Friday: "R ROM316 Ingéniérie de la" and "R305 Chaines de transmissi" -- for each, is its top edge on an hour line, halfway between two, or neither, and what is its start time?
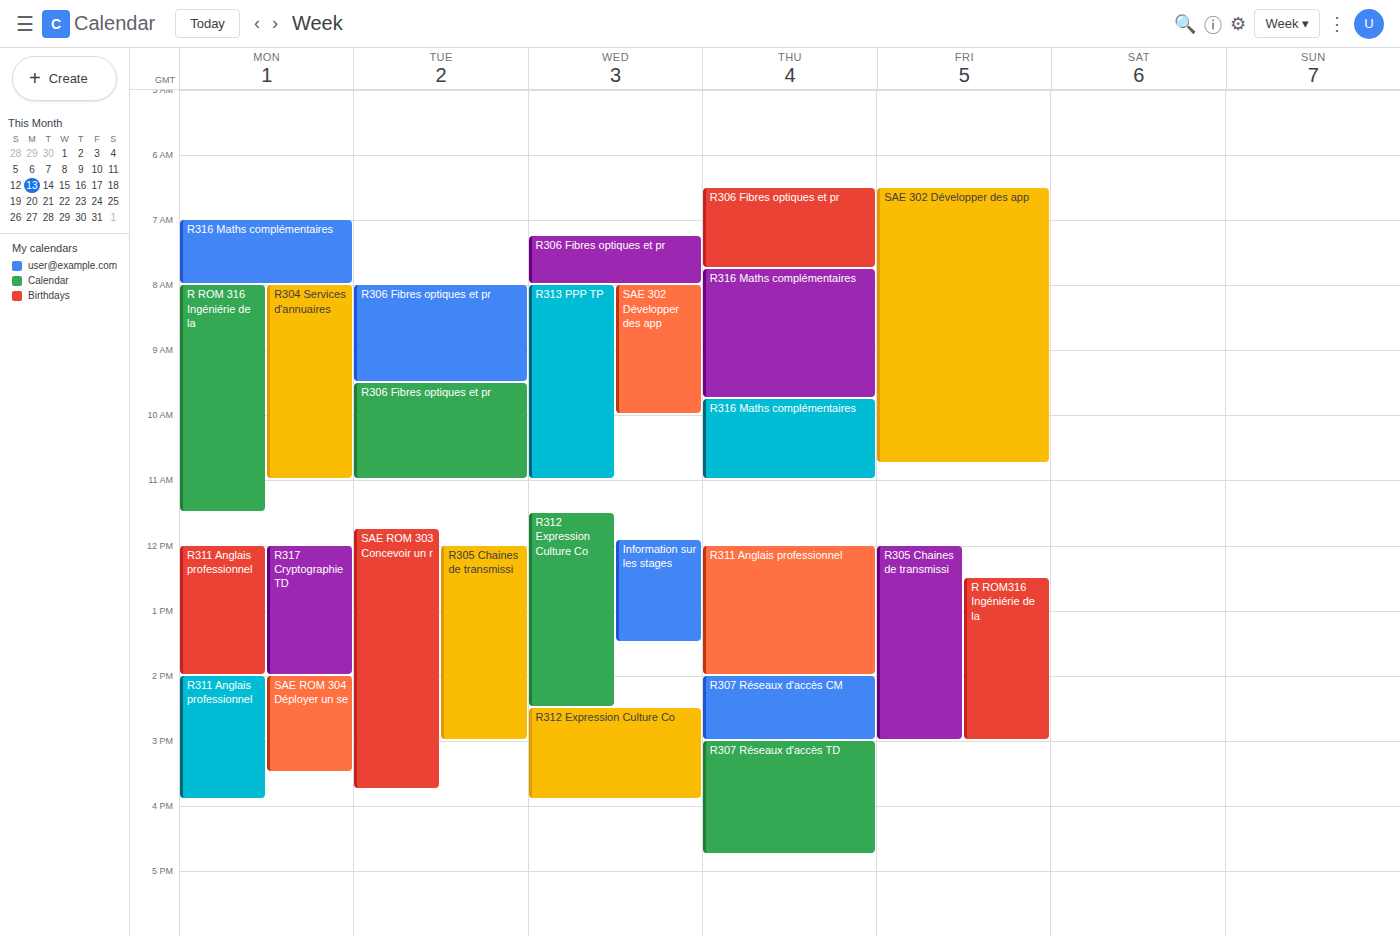
"R ROM316 Ingéniérie de la": 12:30, halfway between the 12:00 and 13:00 lines. "R305 Chaines de transmissi": 12:00, exactly on the 12:00 line.